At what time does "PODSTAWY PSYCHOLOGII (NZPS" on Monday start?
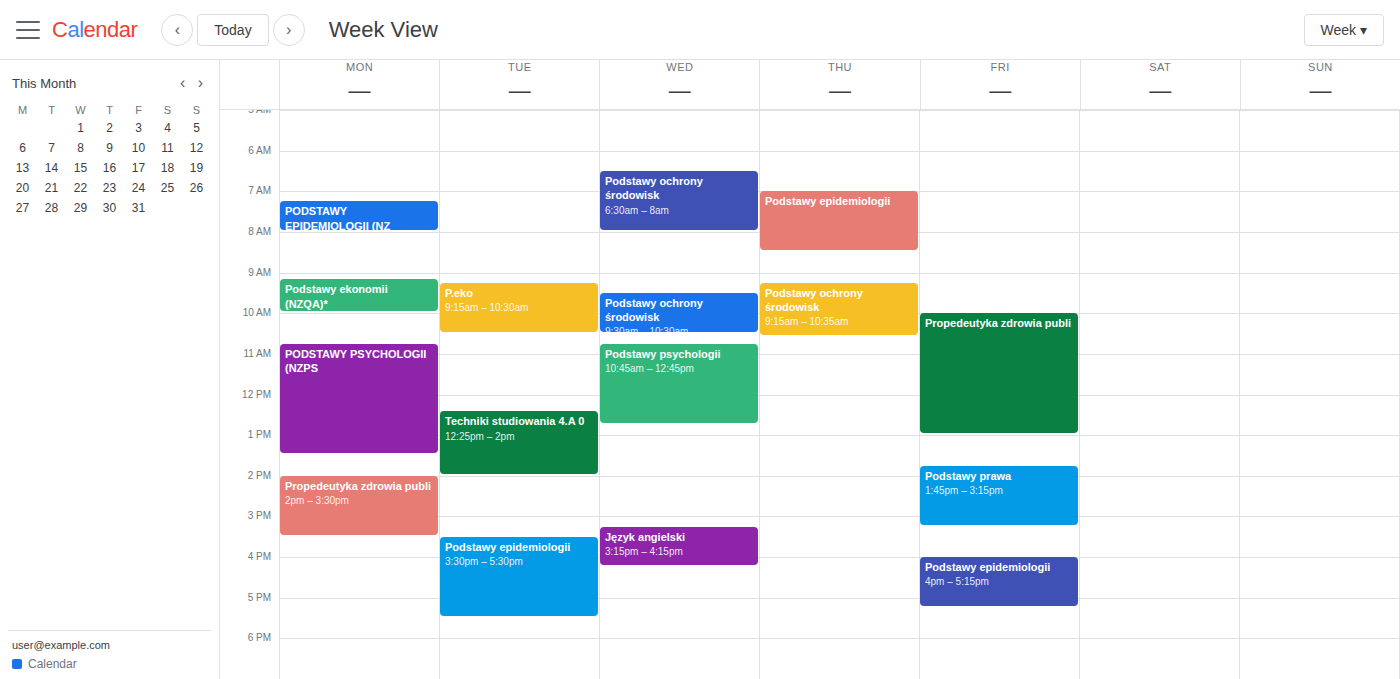
10:45 AM